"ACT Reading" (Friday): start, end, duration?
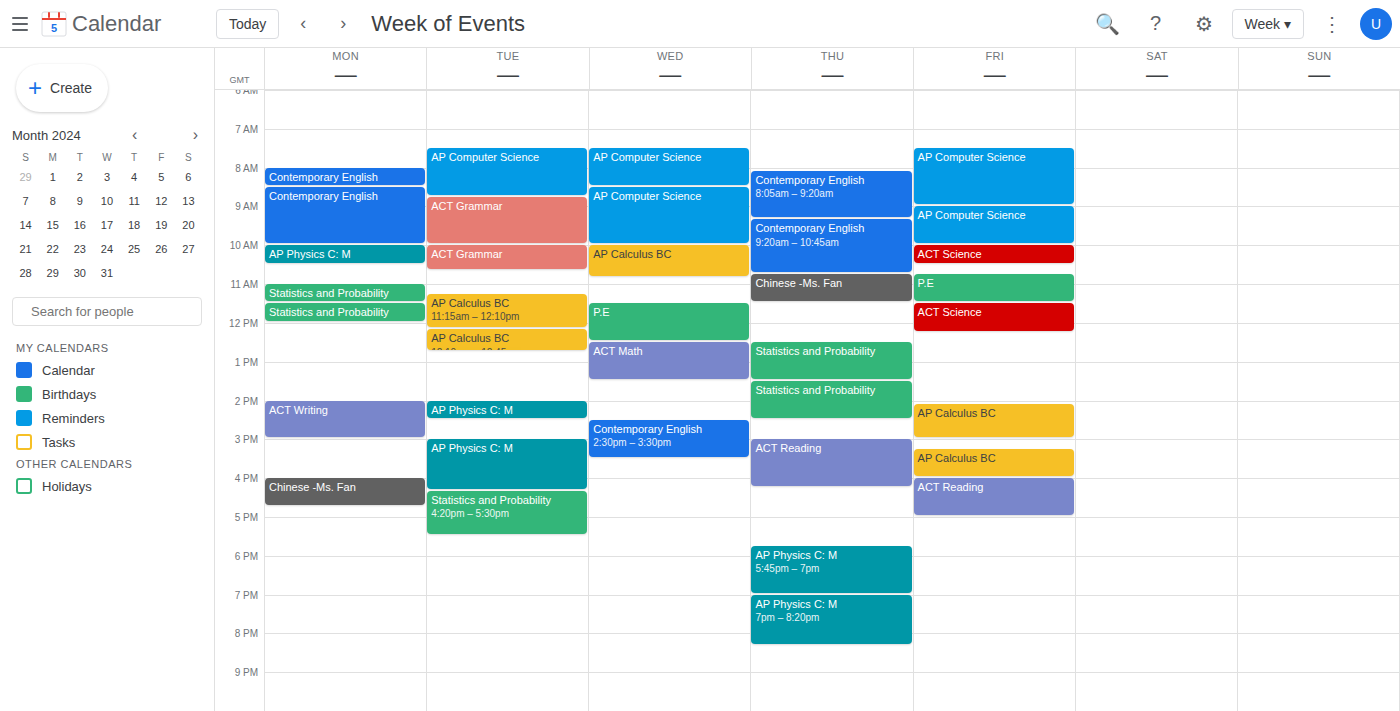
4:00 PM to 5:00 PM, 1 hour